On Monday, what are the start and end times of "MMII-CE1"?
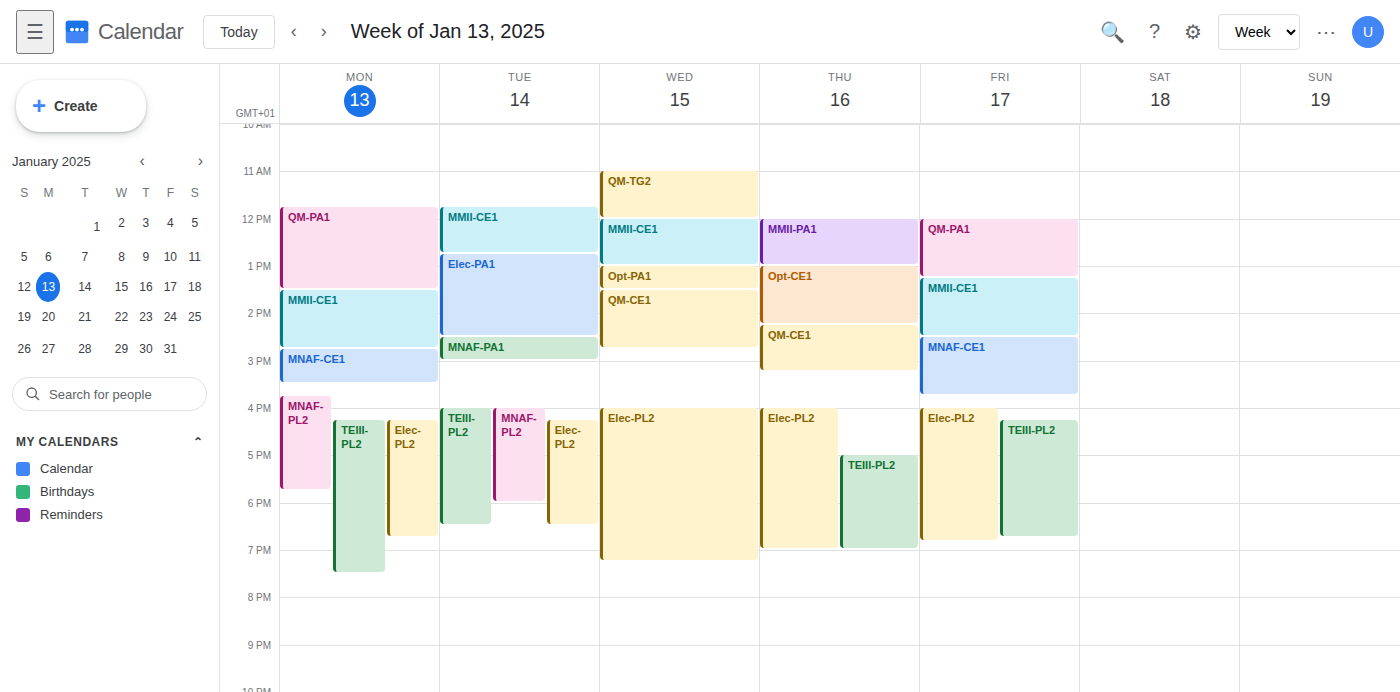
1:30 PM to 2:45 PM